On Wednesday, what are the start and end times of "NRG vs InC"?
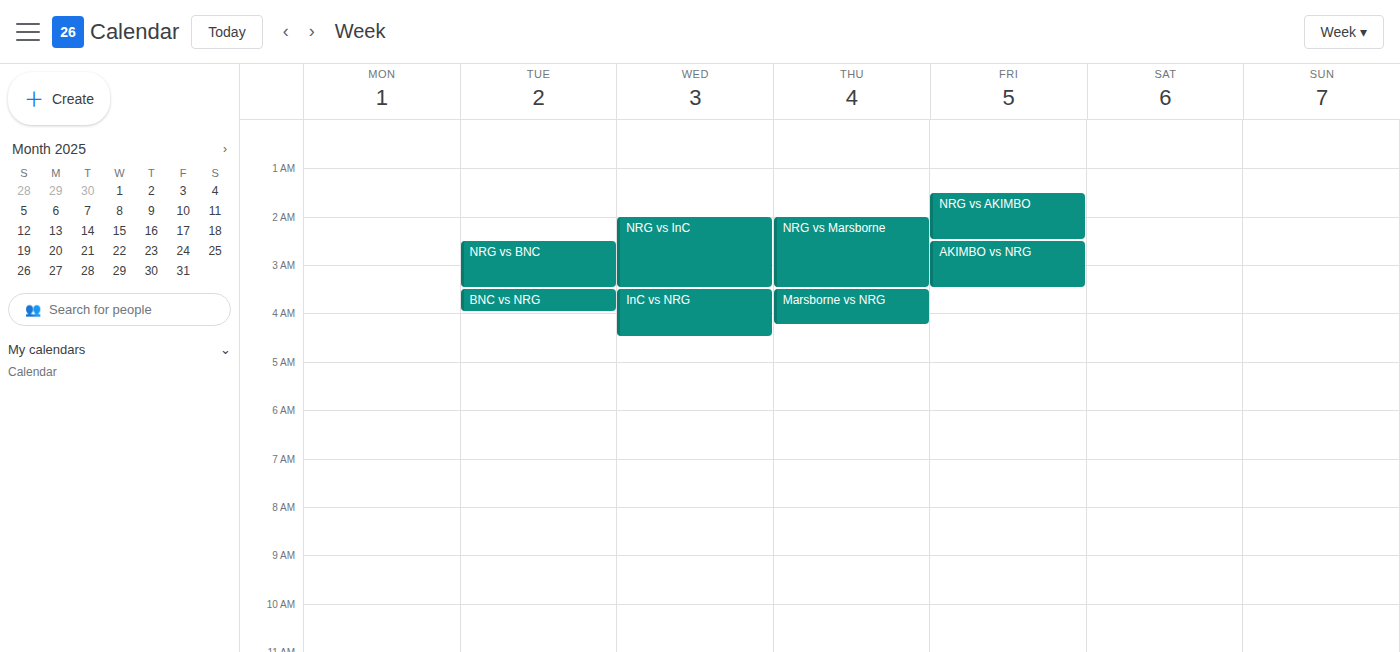
2:00 AM to 3:30 AM